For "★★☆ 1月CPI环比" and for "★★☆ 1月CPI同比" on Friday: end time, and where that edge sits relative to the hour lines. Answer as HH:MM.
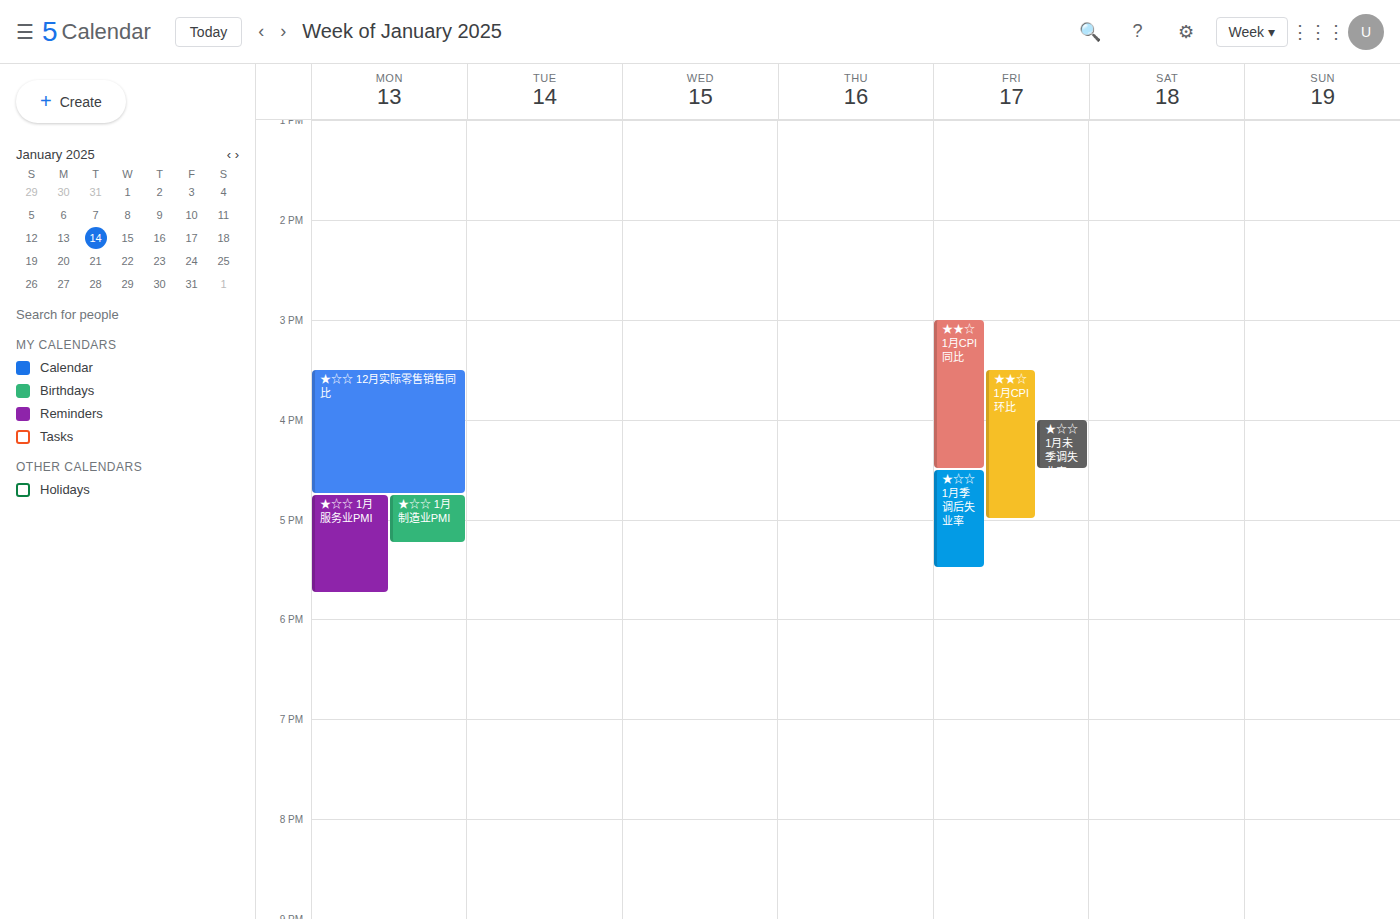
"★★☆ 1月CPI环比": 17:00, exactly on the 17:00 line. "★★☆ 1月CPI同比": 16:30, halfway between the 16:00 and 17:00 lines.